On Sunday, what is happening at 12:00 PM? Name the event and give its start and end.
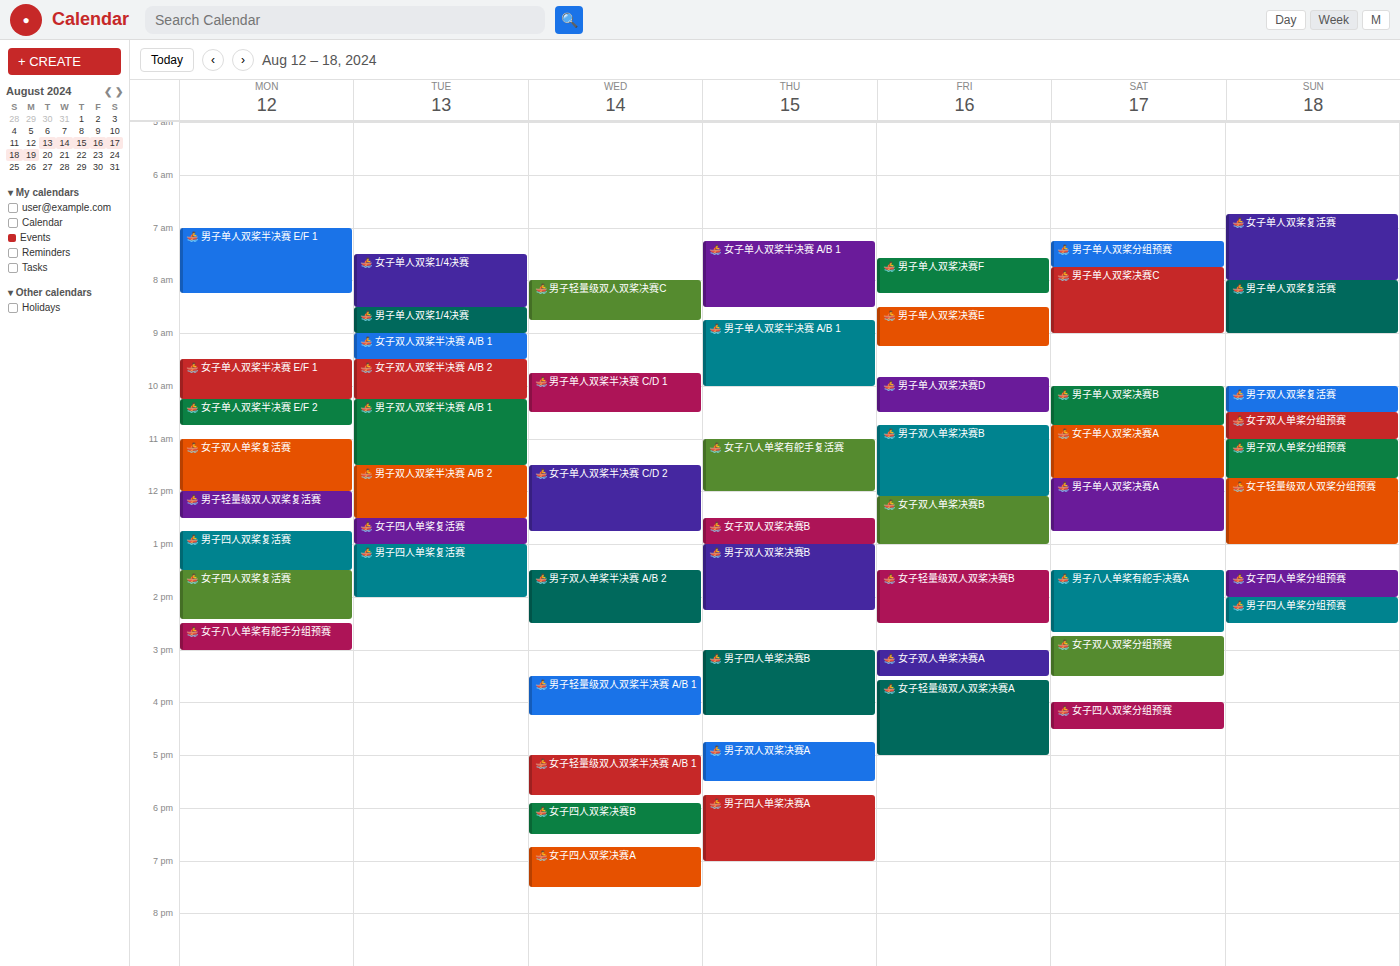
"🚣 女子轻量级双人双桨分组预赛", 11:45 AM to 1:00 PM